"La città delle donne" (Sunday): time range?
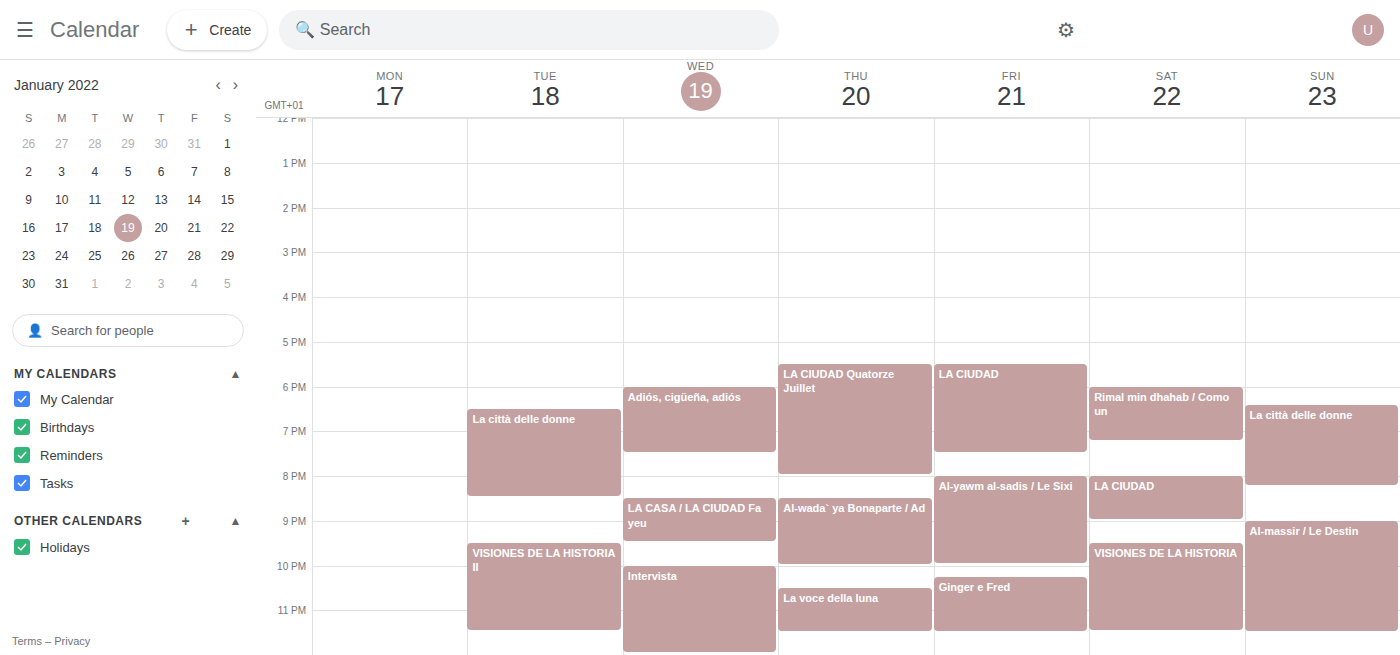
6:25 PM to 8:15 PM